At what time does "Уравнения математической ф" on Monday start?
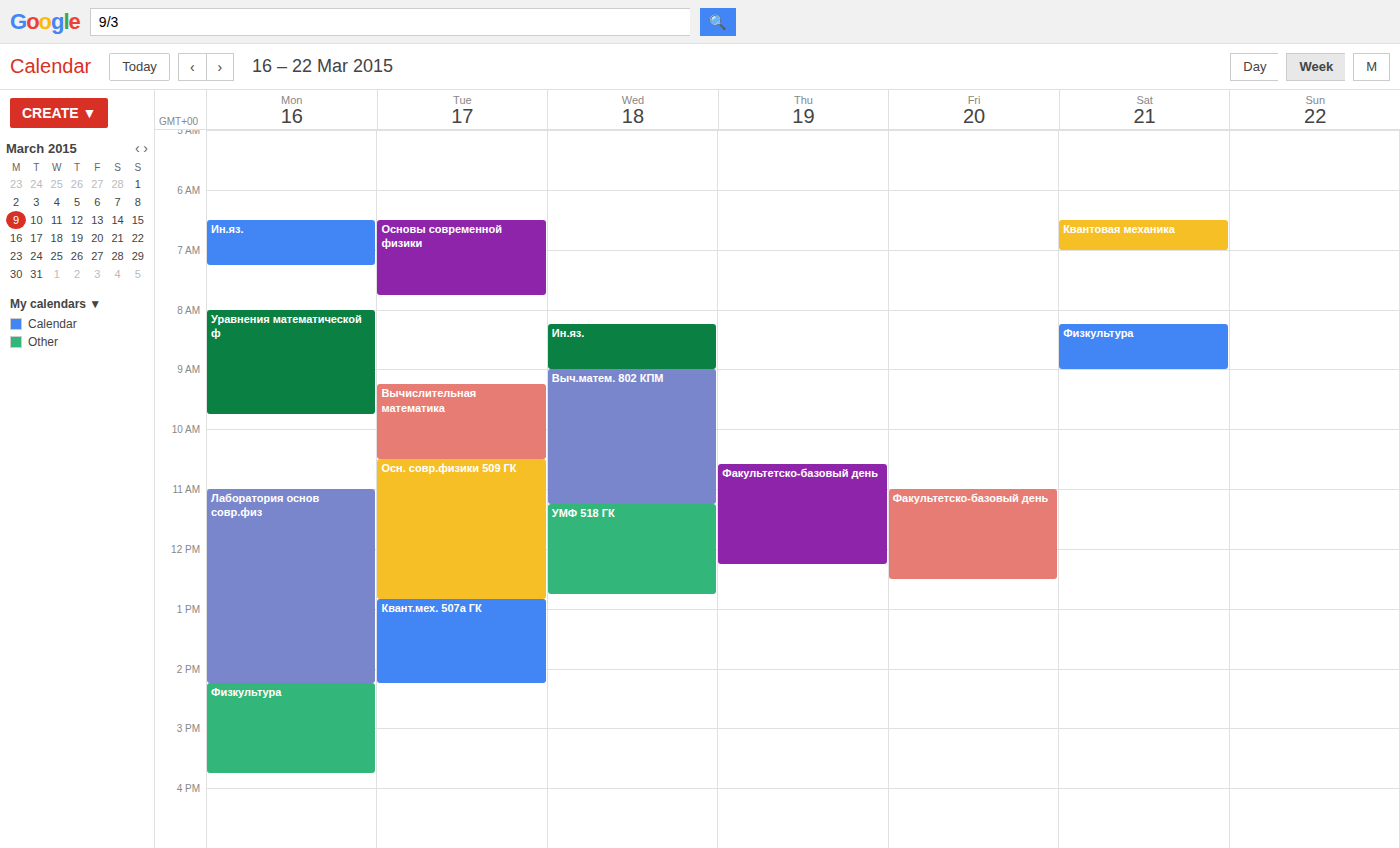
8:00 AM